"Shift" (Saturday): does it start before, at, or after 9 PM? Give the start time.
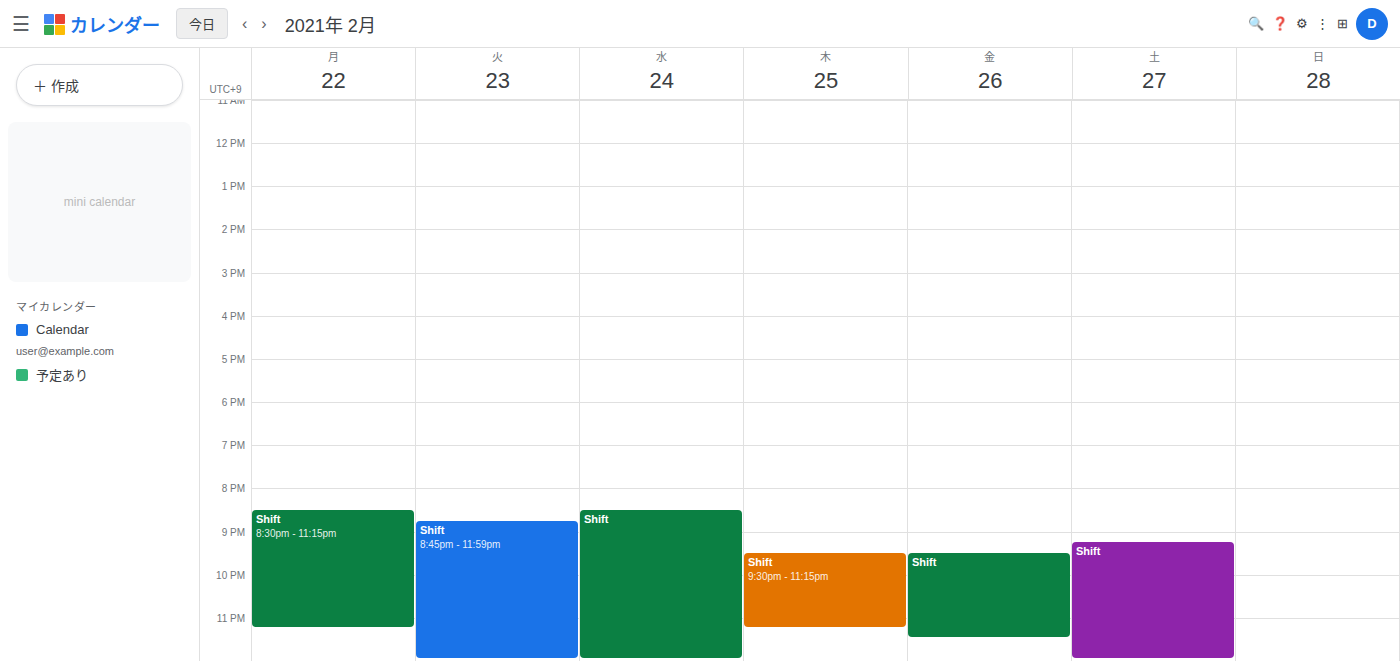
9:15 PM -- after 9 PM, 15 minutes below the 9 PM line.